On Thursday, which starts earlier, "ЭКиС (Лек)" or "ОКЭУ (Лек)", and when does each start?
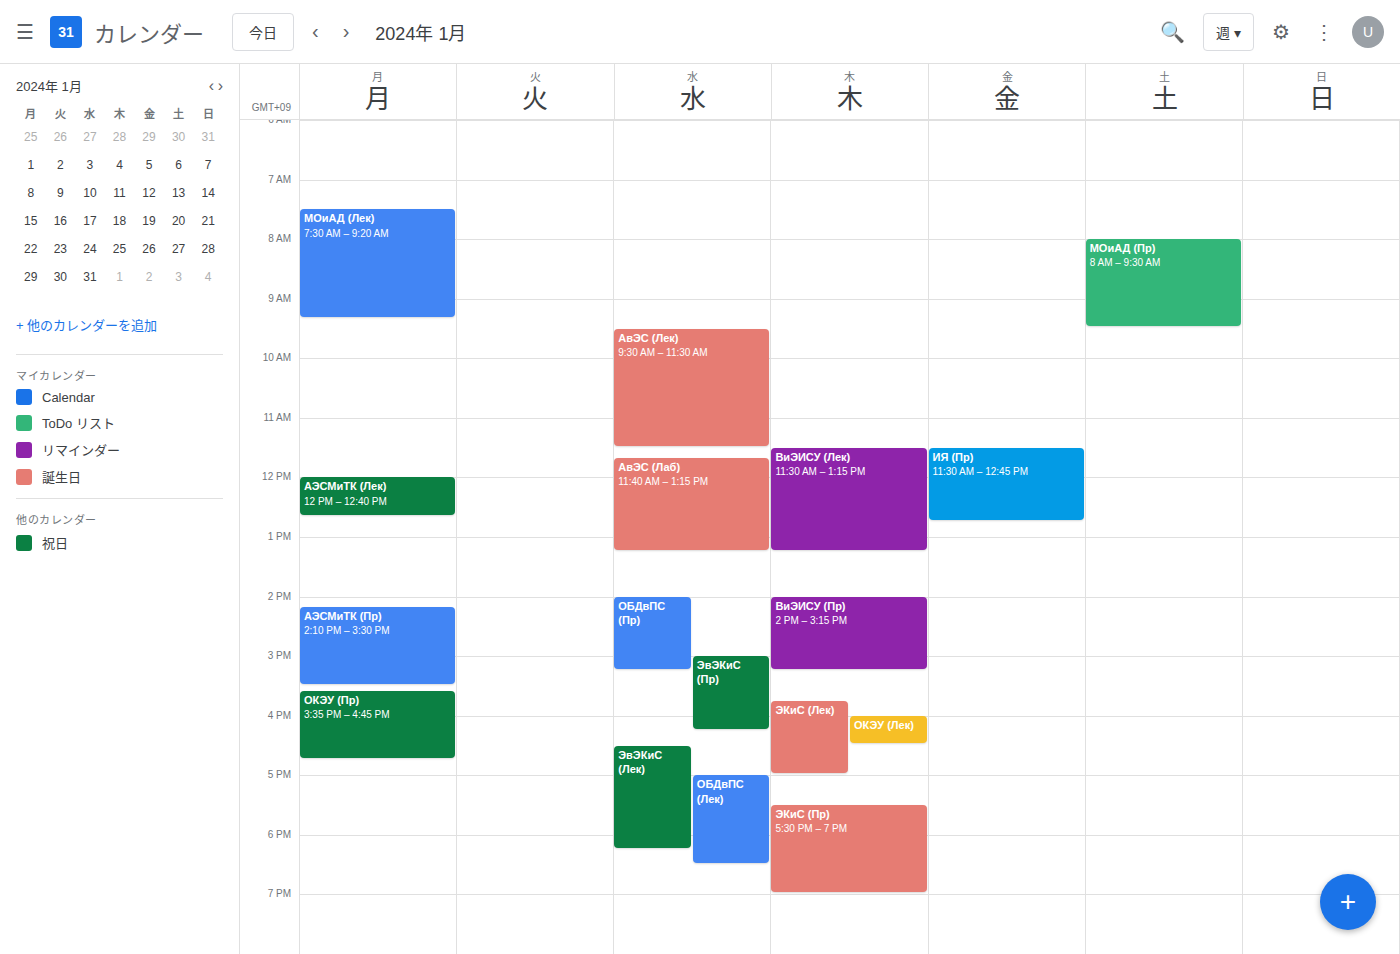
"ЭКиС (Лек)" 3:45 PM; "ОКЭУ (Лек)" 4:00 PM.